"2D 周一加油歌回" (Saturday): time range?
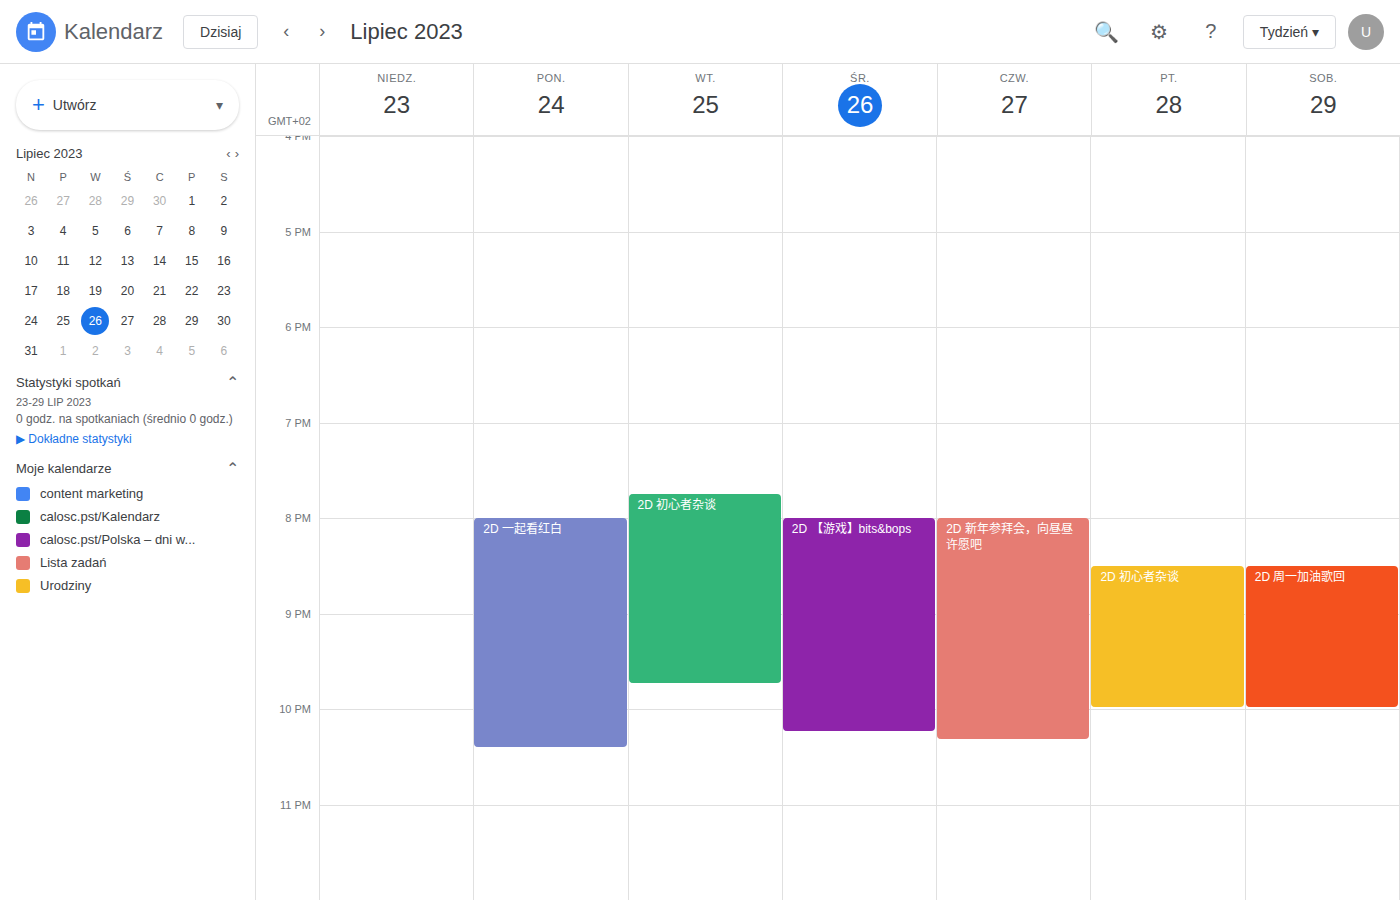
8:30 PM to 10:00 PM